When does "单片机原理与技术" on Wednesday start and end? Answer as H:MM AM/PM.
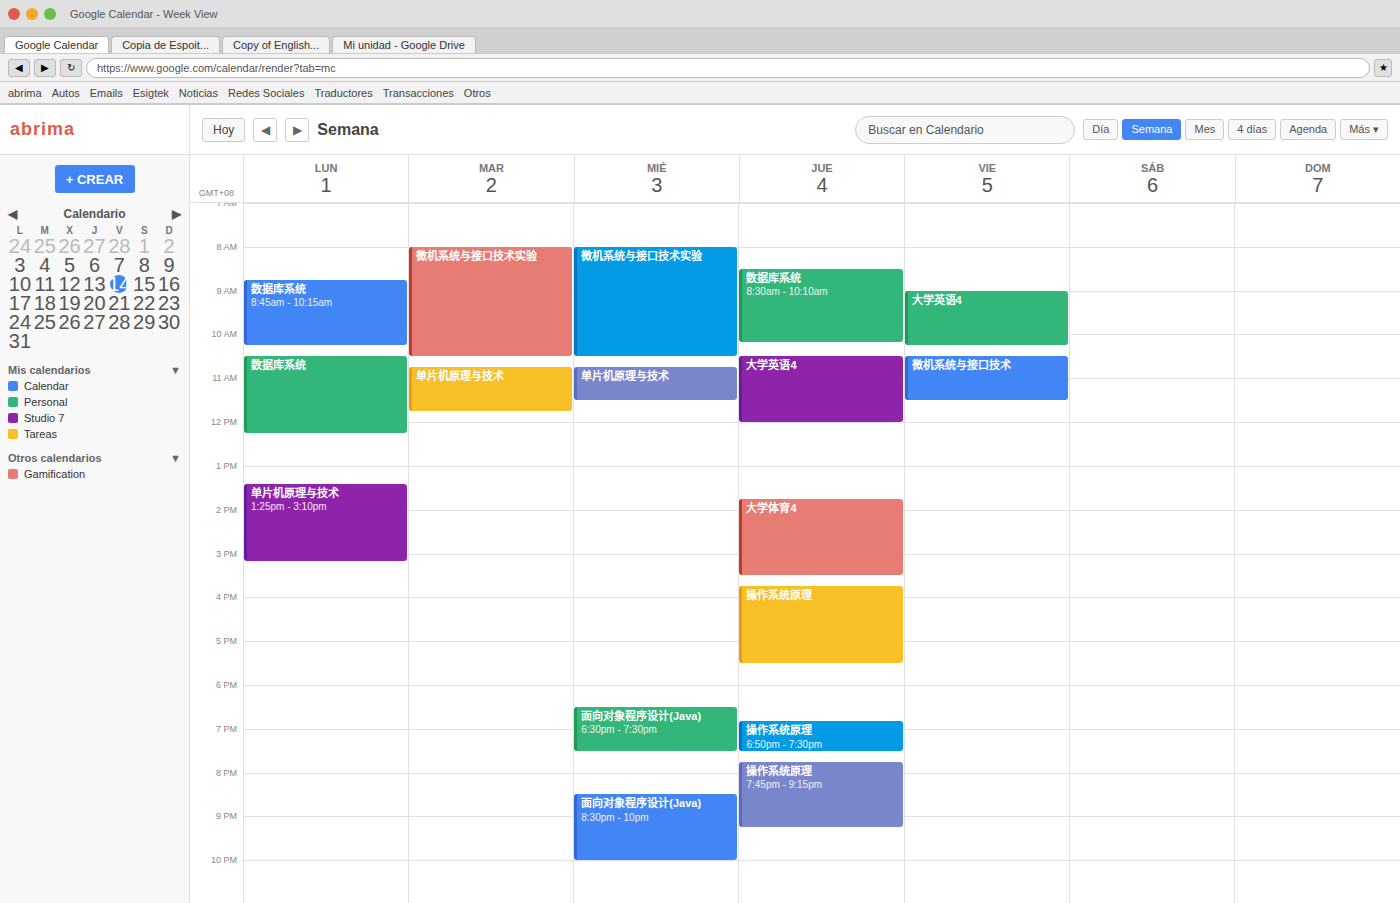
10:45 AM to 11:30 AM